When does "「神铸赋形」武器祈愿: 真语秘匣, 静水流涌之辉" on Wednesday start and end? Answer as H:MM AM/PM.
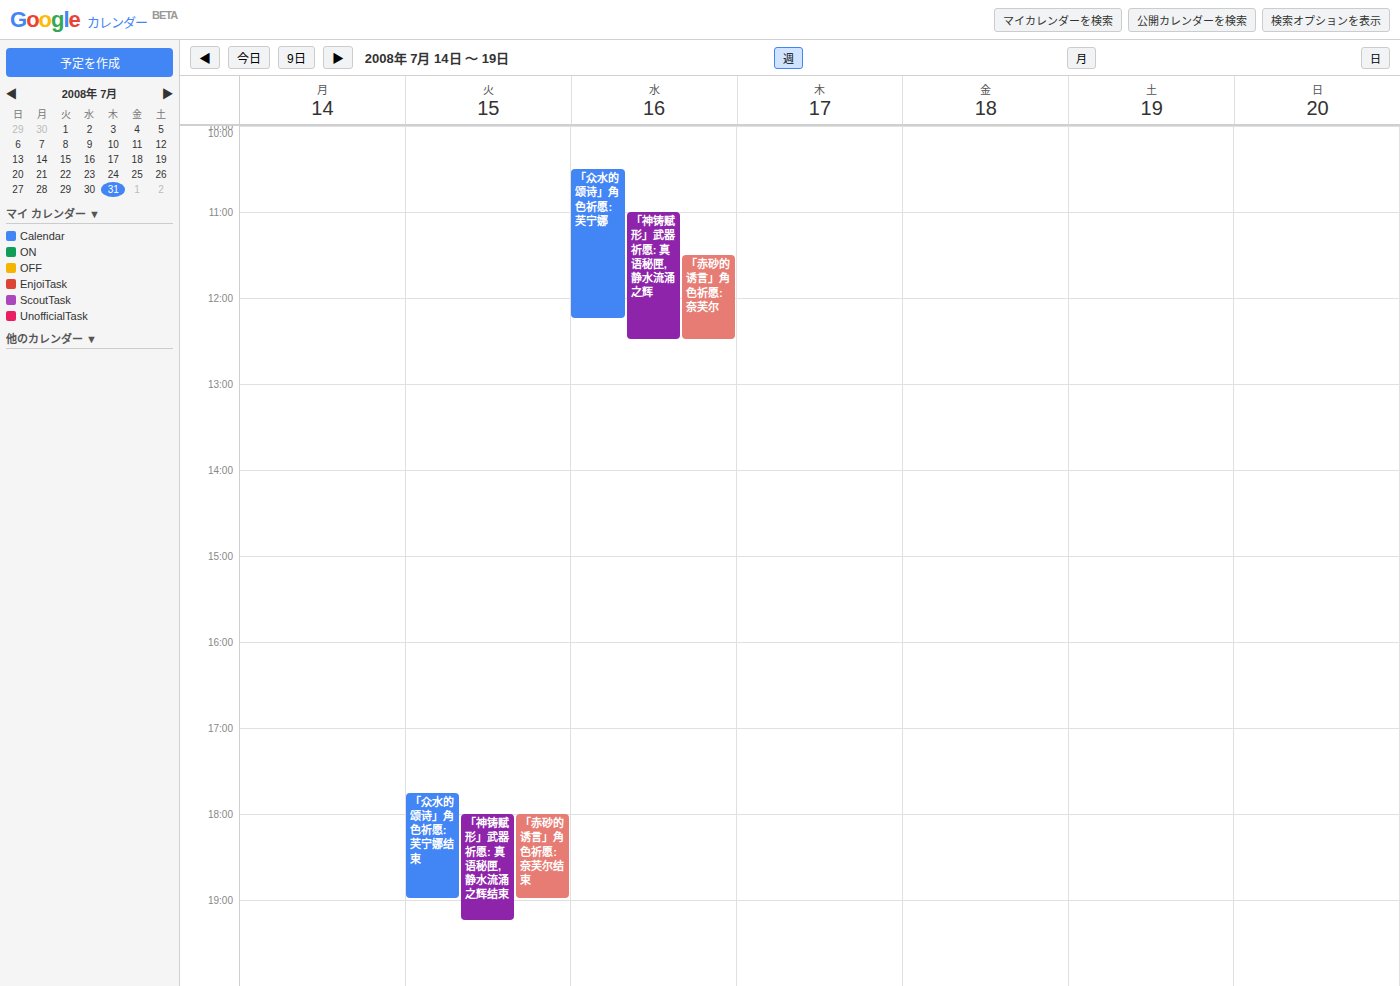
11:00 AM to 12:30 PM